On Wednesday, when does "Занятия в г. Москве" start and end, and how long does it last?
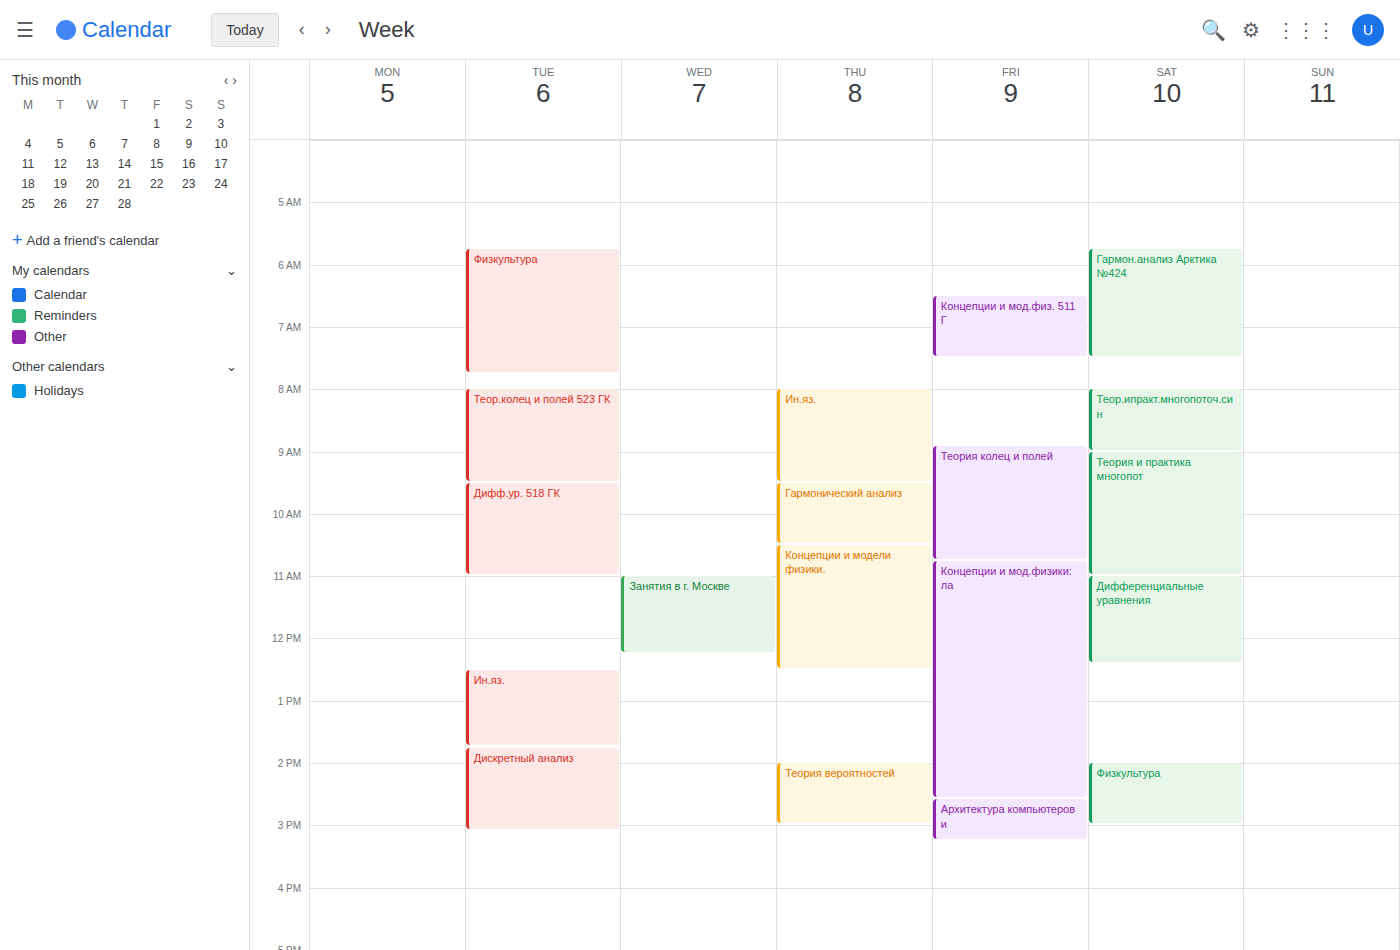
11:00 AM to 12:15 PM, 1 hour 15 minutes